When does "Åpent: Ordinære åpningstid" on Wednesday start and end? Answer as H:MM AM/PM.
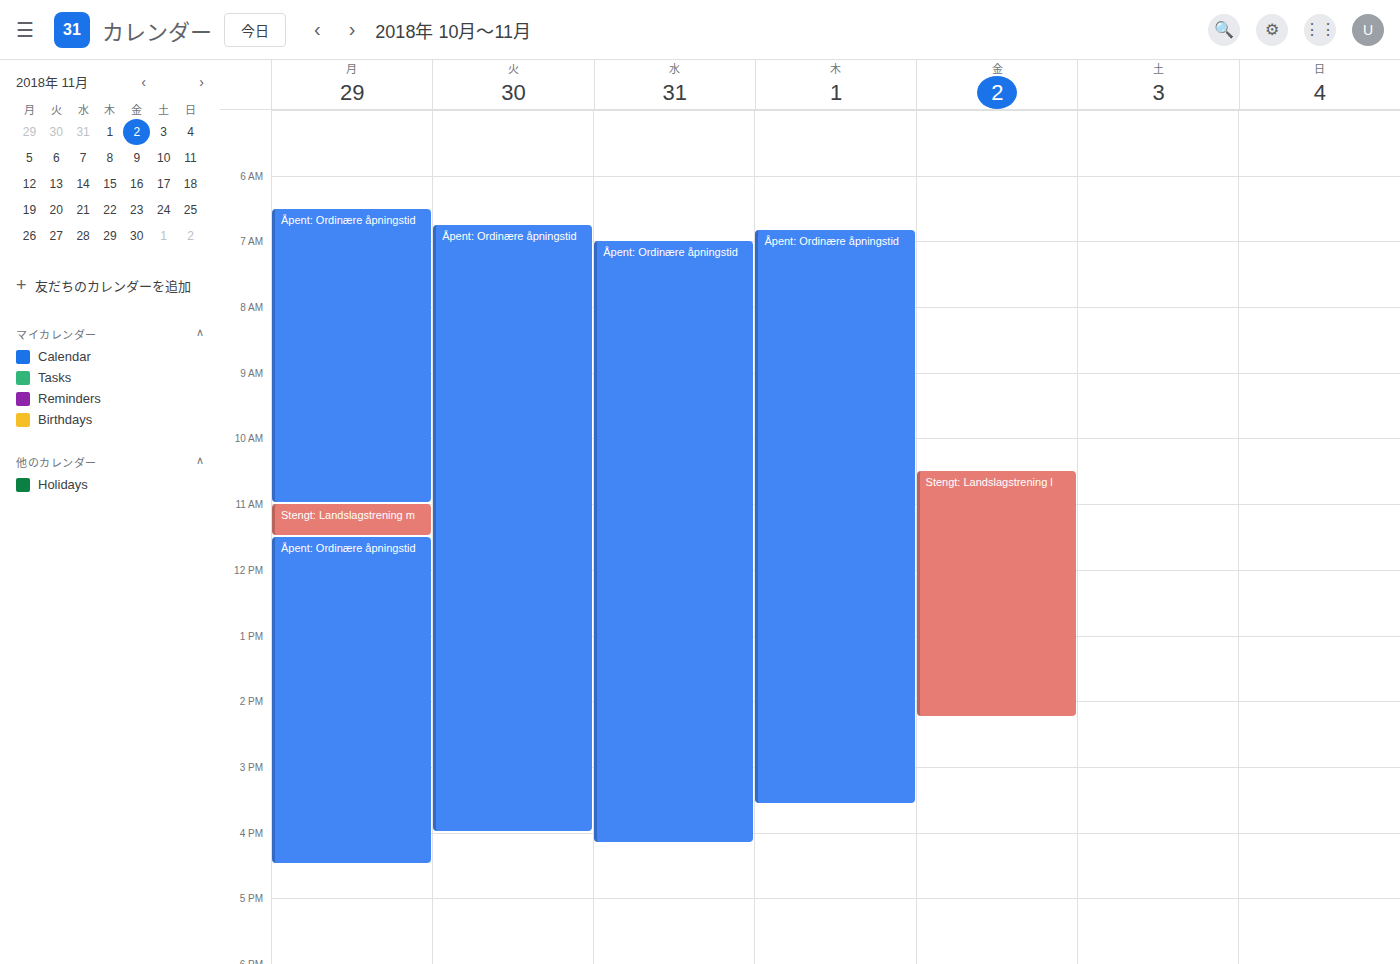
7:00 AM to 4:10 PM